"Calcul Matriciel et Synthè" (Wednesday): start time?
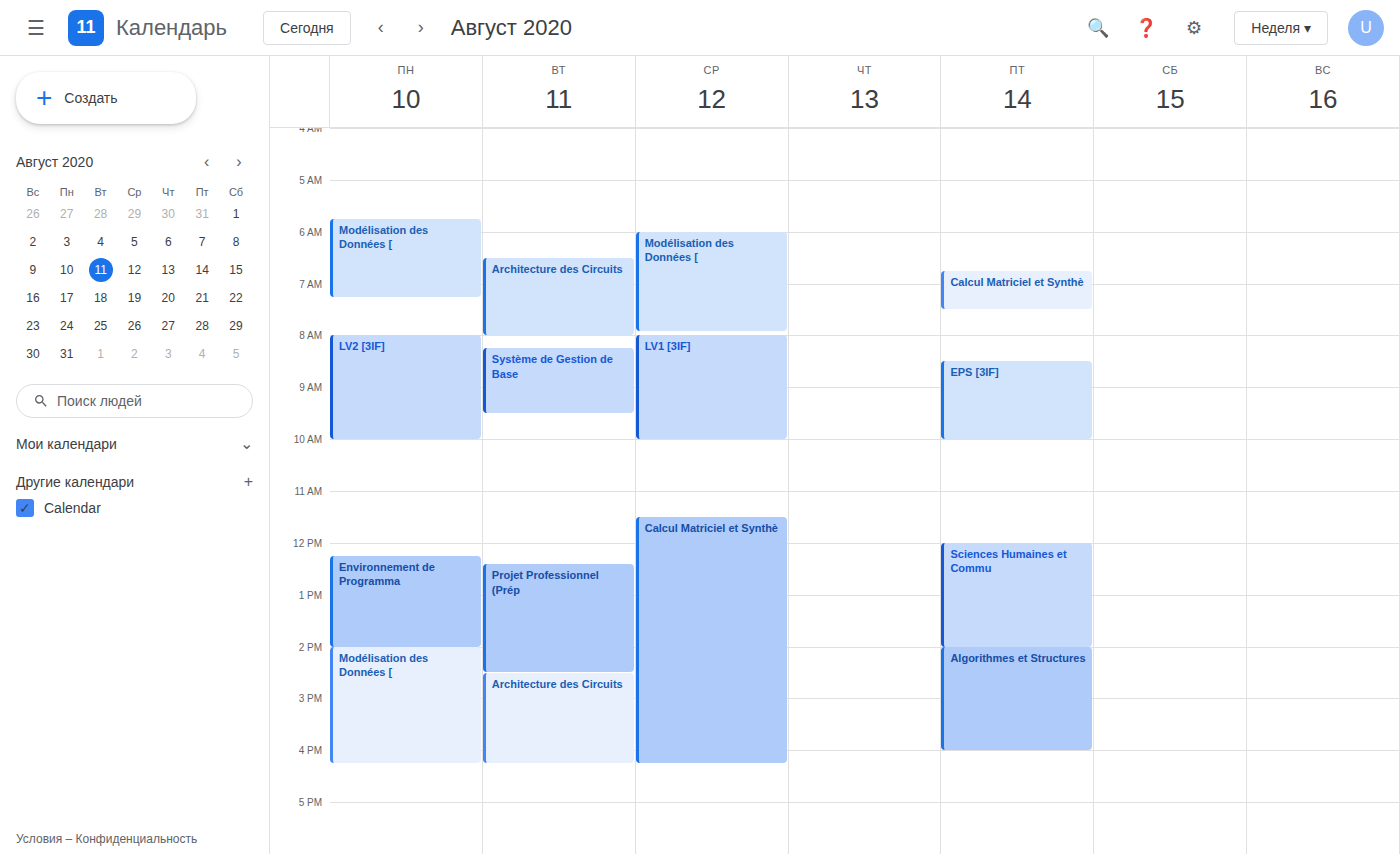
11:30 AM